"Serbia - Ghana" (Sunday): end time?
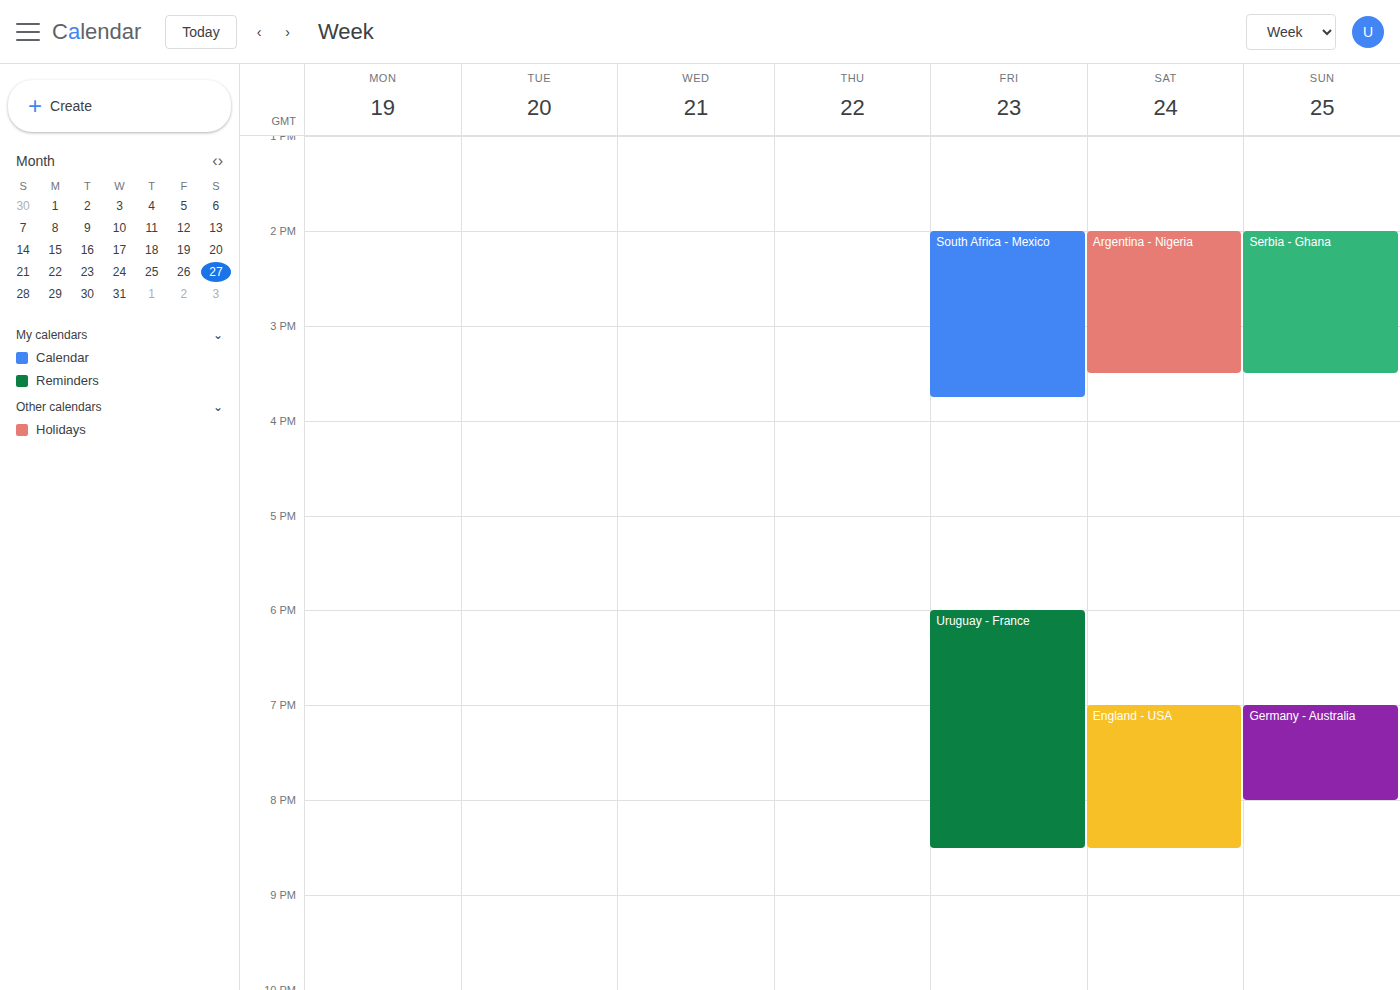
3:30 PM